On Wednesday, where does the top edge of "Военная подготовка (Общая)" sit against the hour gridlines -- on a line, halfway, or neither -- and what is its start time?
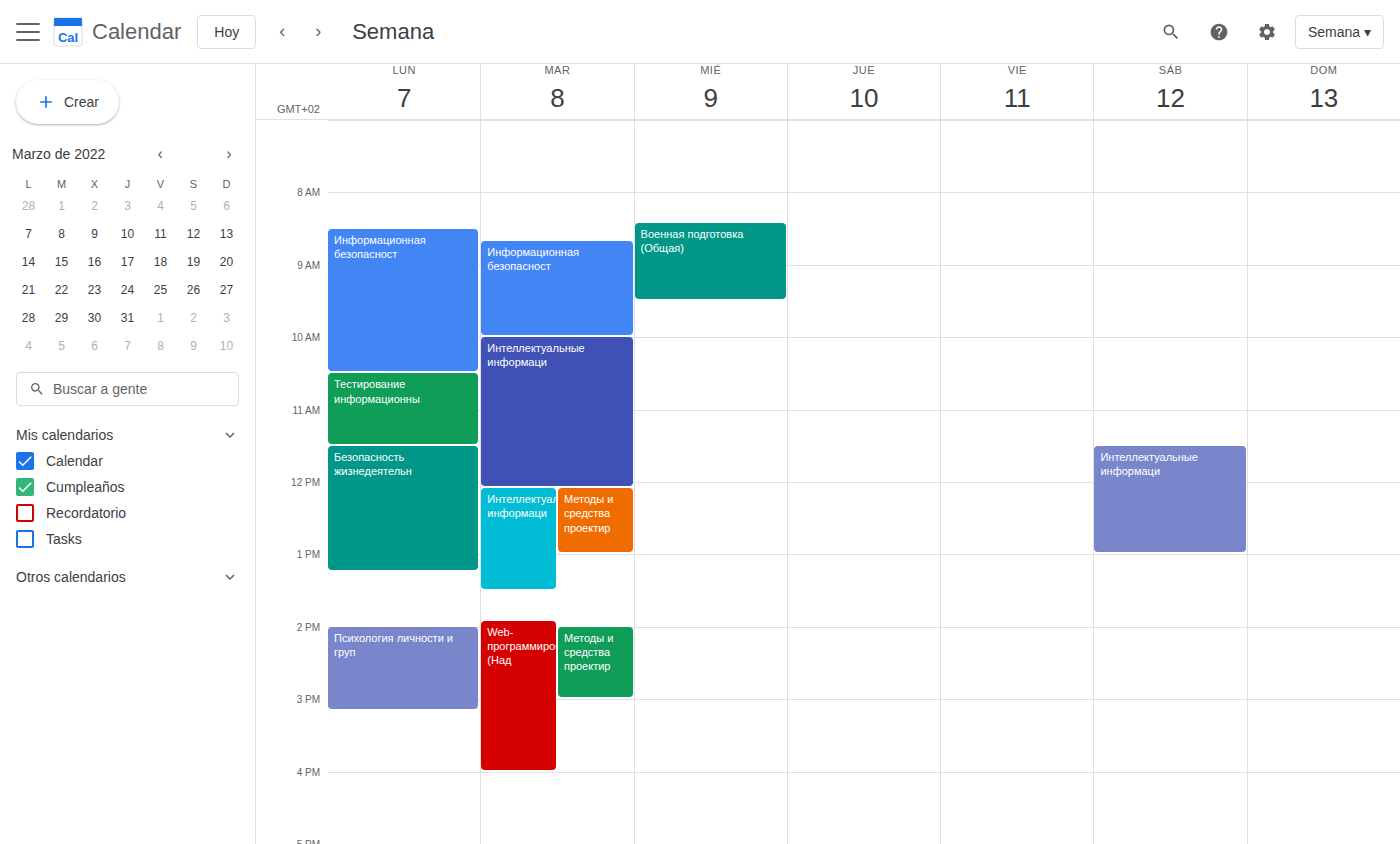
8:25 AM -- neither: 25 minutes below the 8 AM line and 35 minutes above the 9 AM line.